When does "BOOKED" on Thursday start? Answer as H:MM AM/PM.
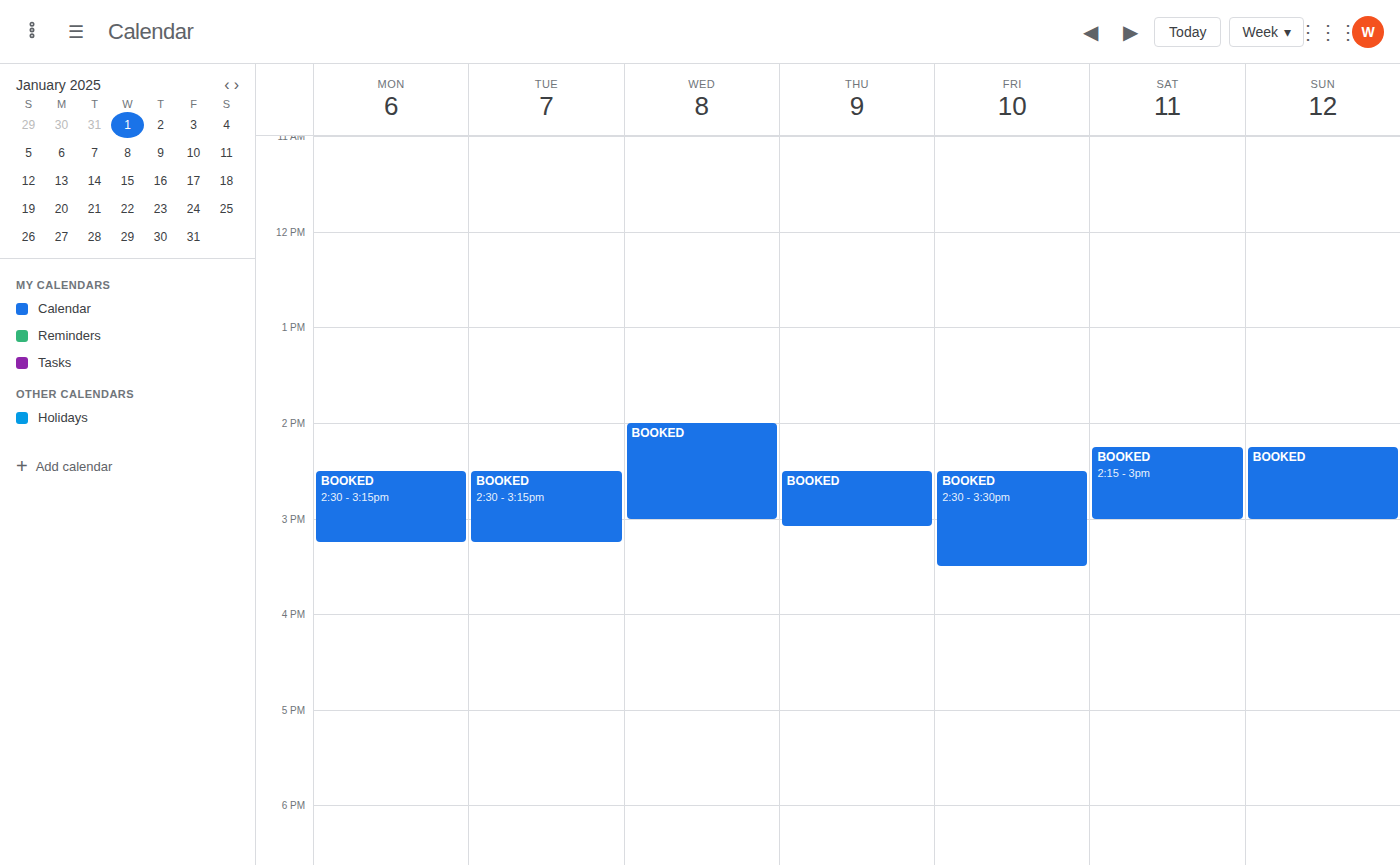
2:30 PM